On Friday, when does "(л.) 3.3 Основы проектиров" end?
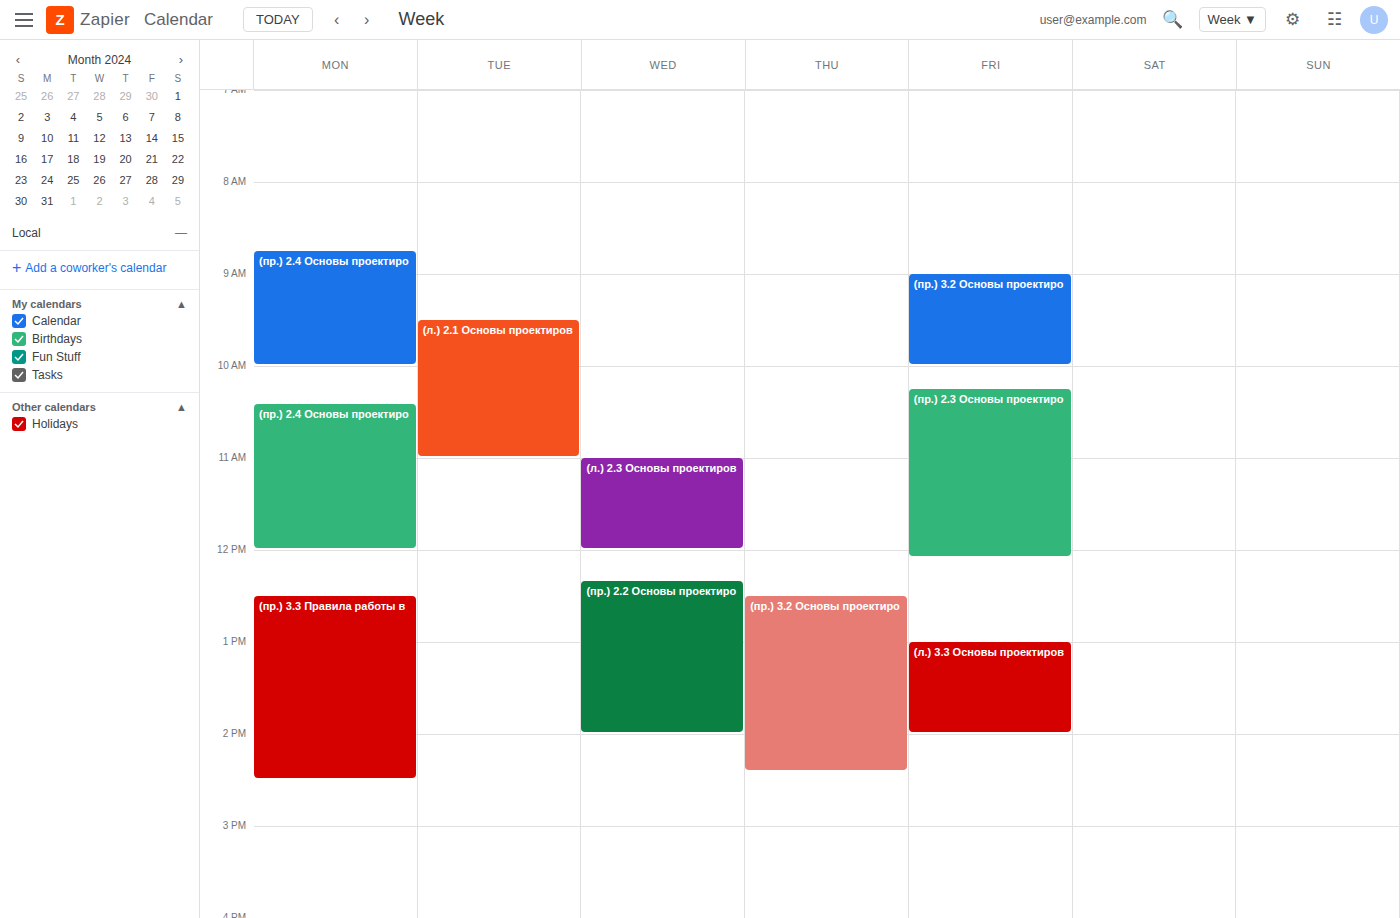
2:00 PM